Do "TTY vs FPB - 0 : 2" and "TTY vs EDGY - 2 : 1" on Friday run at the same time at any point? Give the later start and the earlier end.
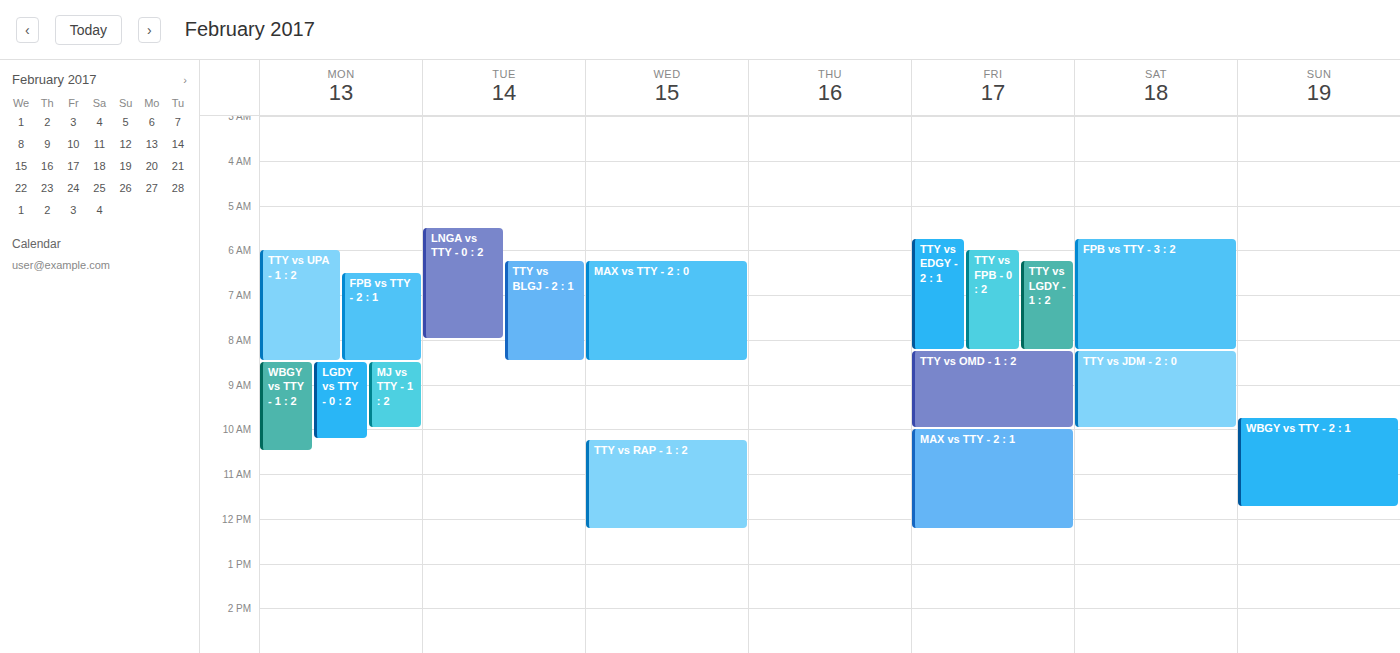
"TTY vs FPB - 0 : 2" starts at 06:00, before "TTY vs EDGY - 2 : 1" ends at 08:15 -- they overlap.